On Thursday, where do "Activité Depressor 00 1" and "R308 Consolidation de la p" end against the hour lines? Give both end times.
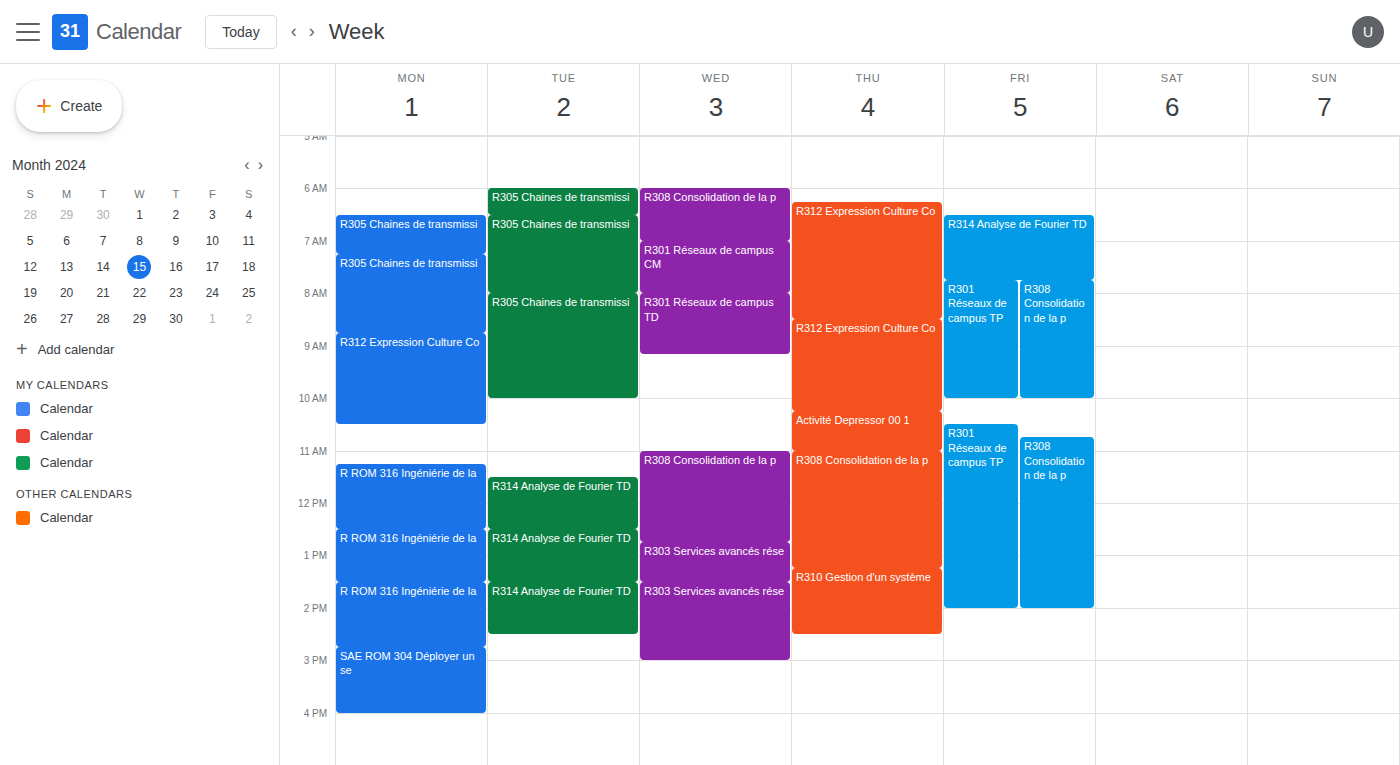
"Activité Depressor 00 1": 11:00, exactly on the 11:00 line. "R308 Consolidation de la p": 13:15, neither: a quarter of the way from the 13:00 line to the 14:00 line.